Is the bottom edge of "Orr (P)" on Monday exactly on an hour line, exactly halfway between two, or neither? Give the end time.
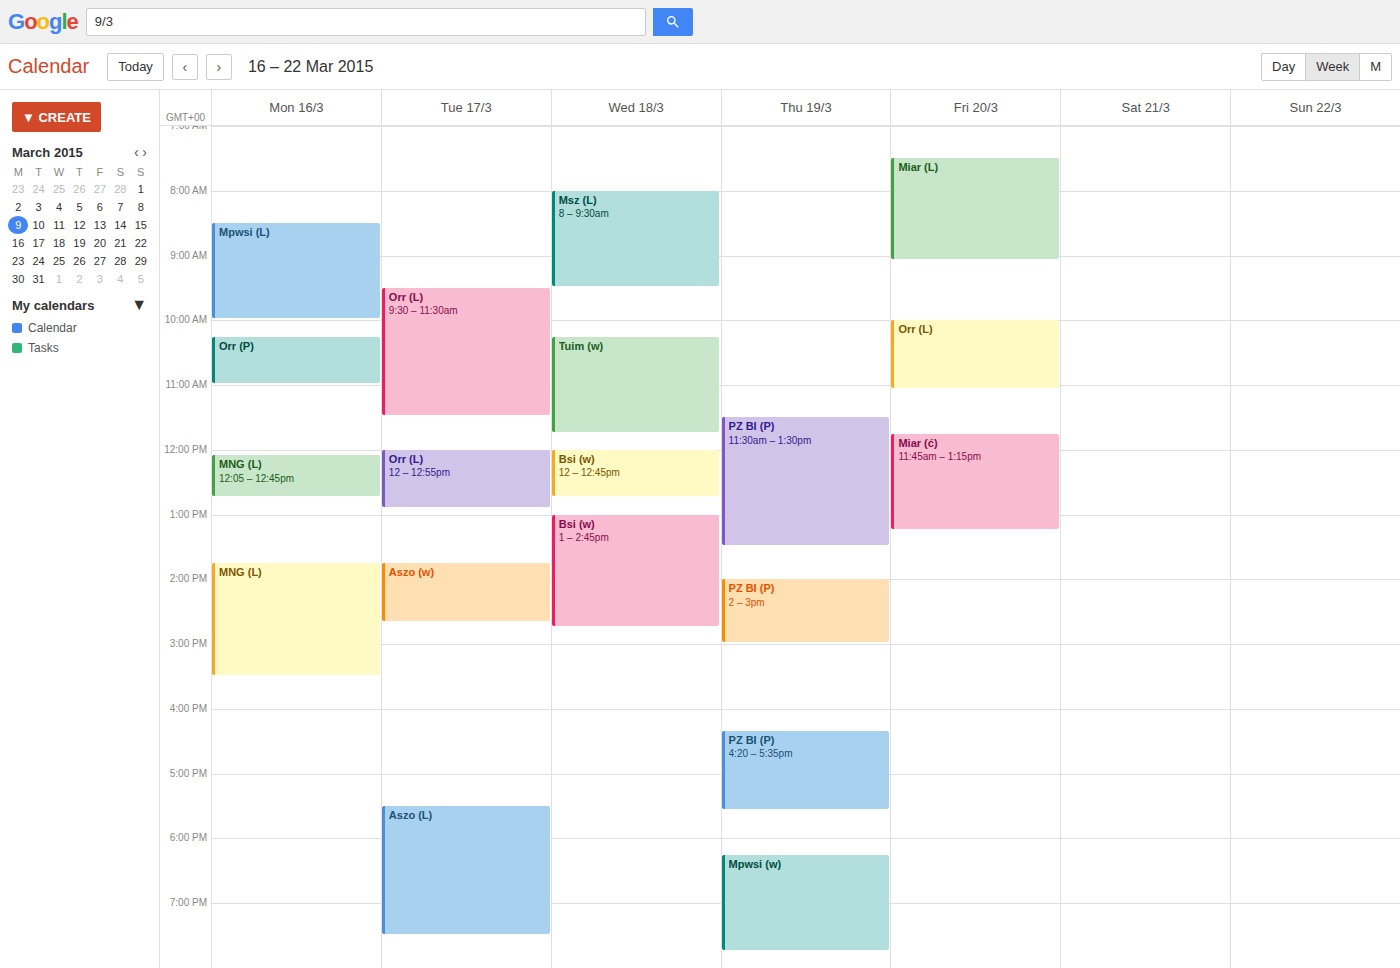
11:00 AM -- exactly on the 11 AM line.